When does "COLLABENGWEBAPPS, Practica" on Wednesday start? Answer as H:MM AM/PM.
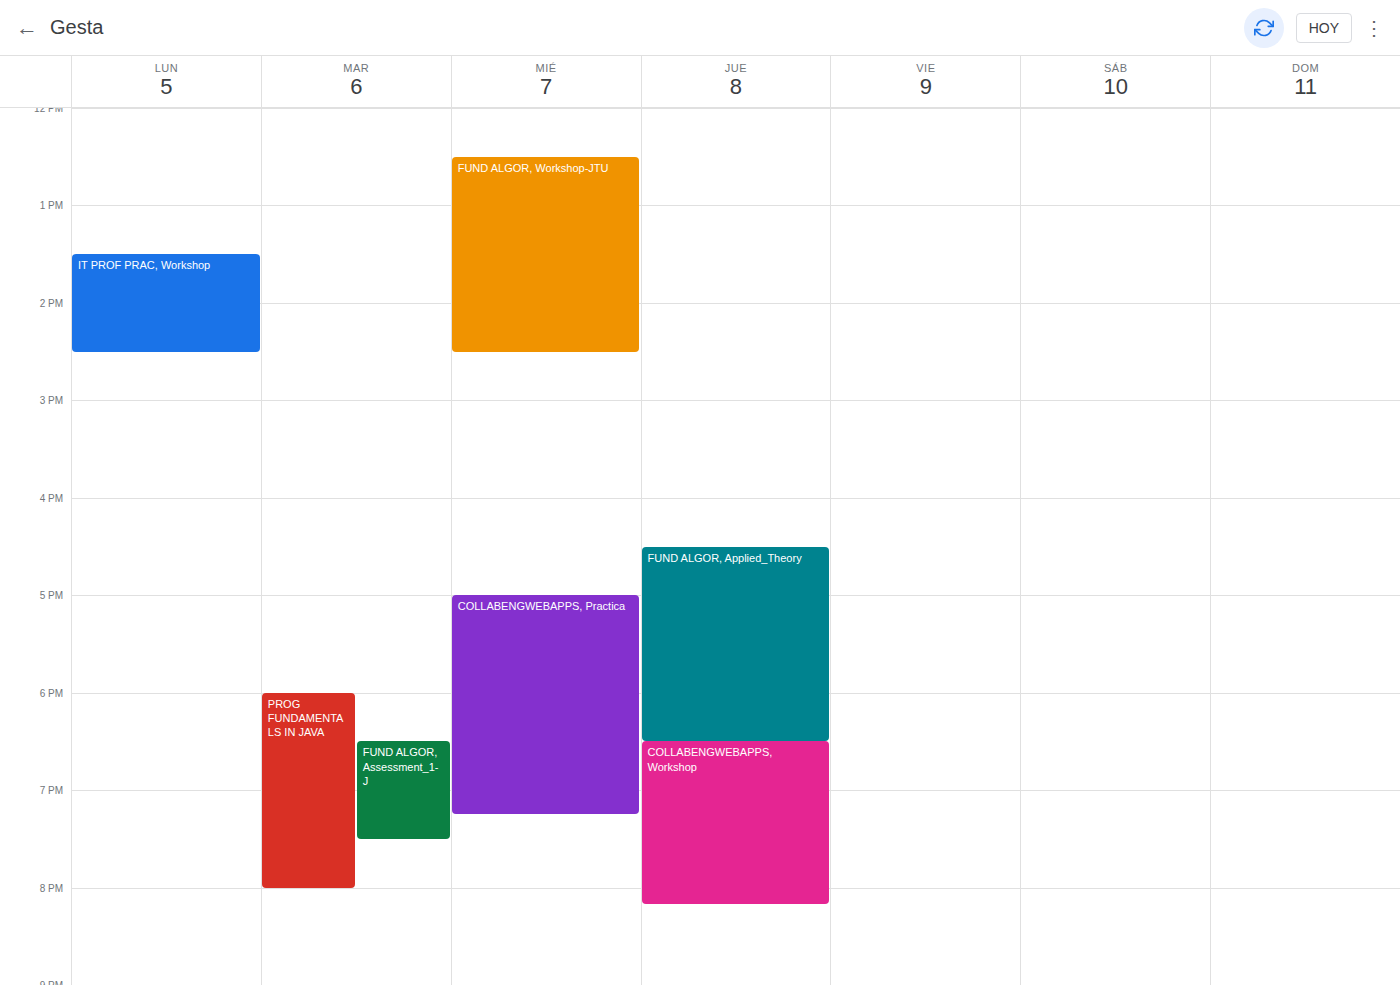
5:00 PM